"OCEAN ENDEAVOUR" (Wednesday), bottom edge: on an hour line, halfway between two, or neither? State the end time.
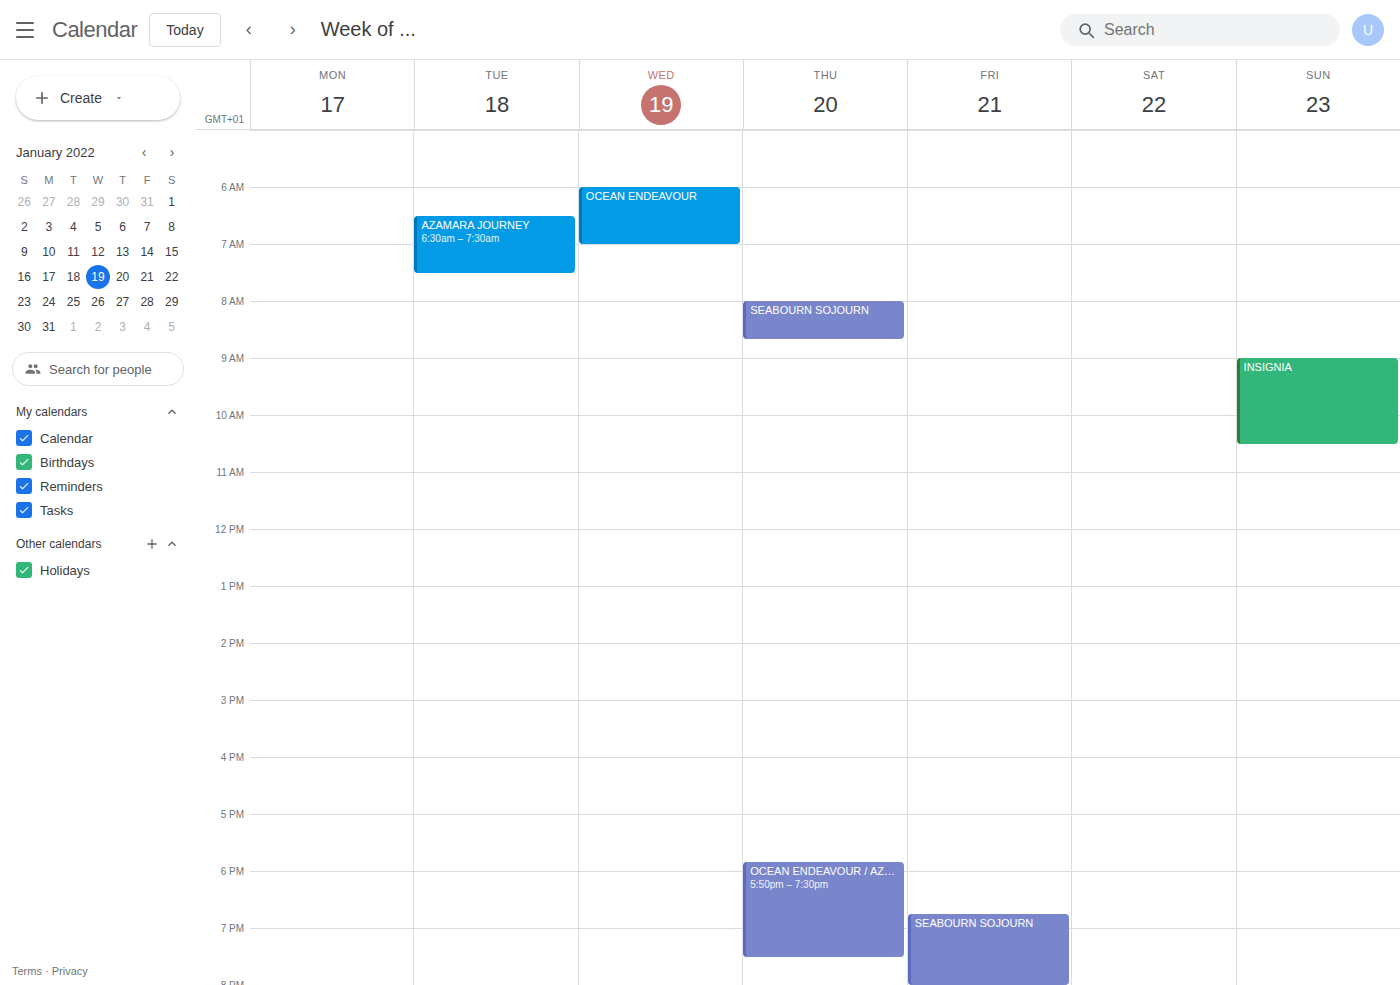
7:00 AM -- exactly on the 7 AM line.